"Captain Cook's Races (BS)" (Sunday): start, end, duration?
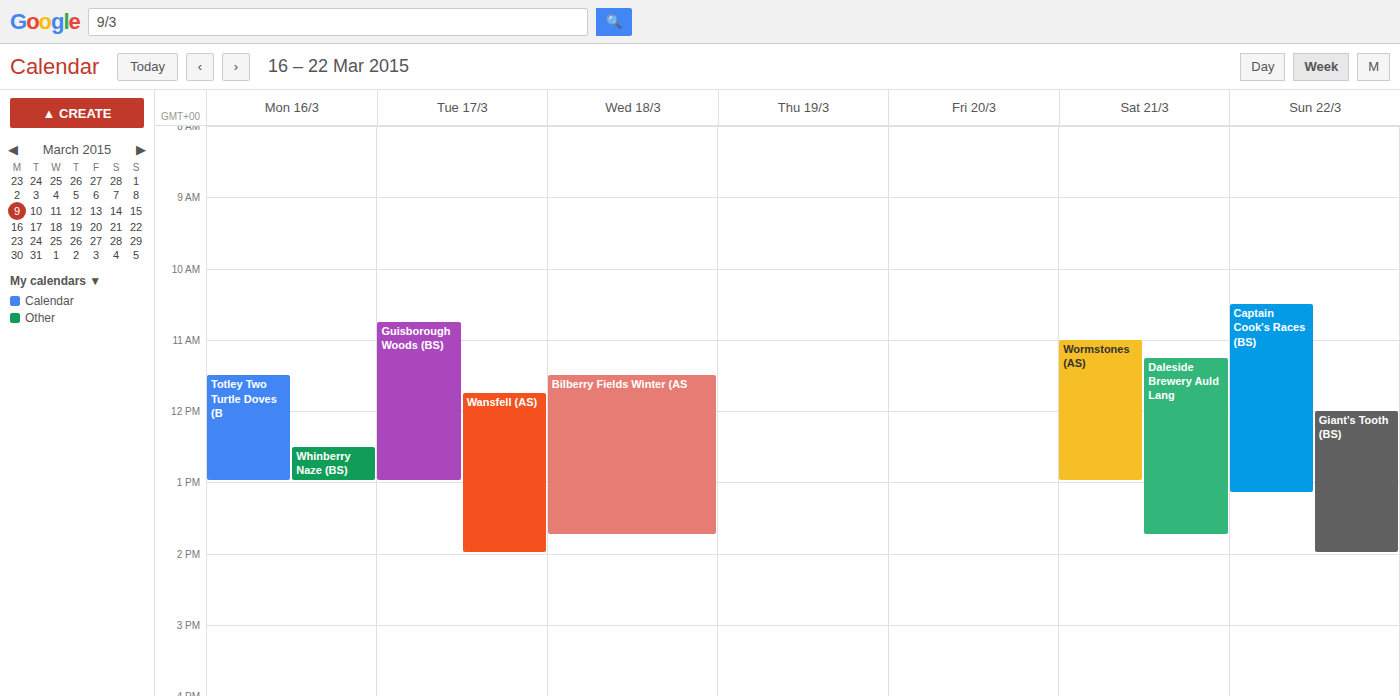
10:30 AM to 1:10 PM, 2 hours 40 minutes